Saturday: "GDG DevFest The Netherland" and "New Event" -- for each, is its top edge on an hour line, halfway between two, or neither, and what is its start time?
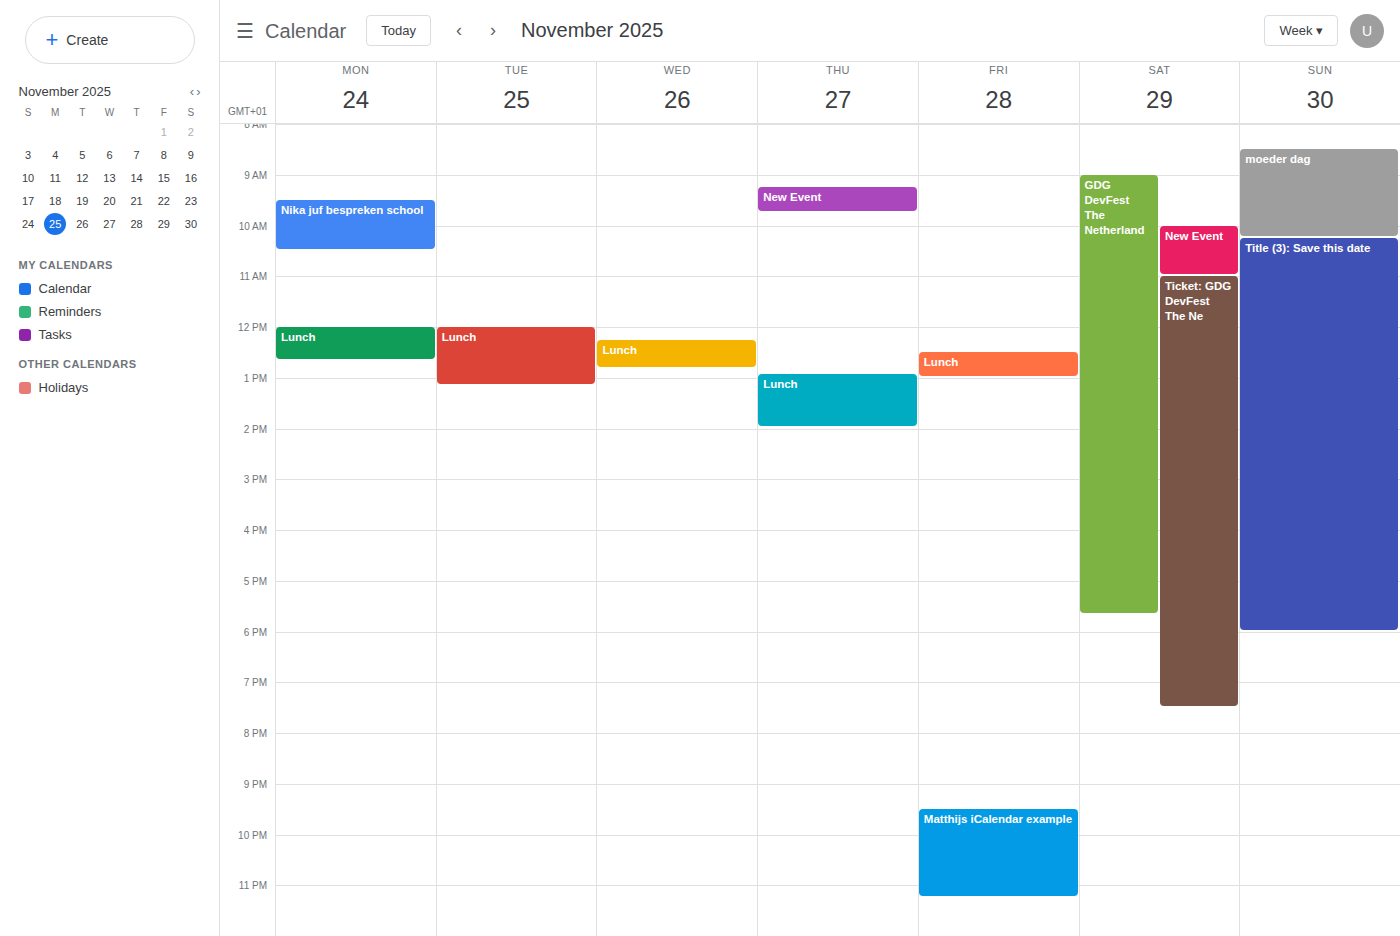
"GDG DevFest The Netherland": 9:00 AM, exactly on the 9 AM line. "New Event": 10:00 AM, exactly on the 10 AM line.